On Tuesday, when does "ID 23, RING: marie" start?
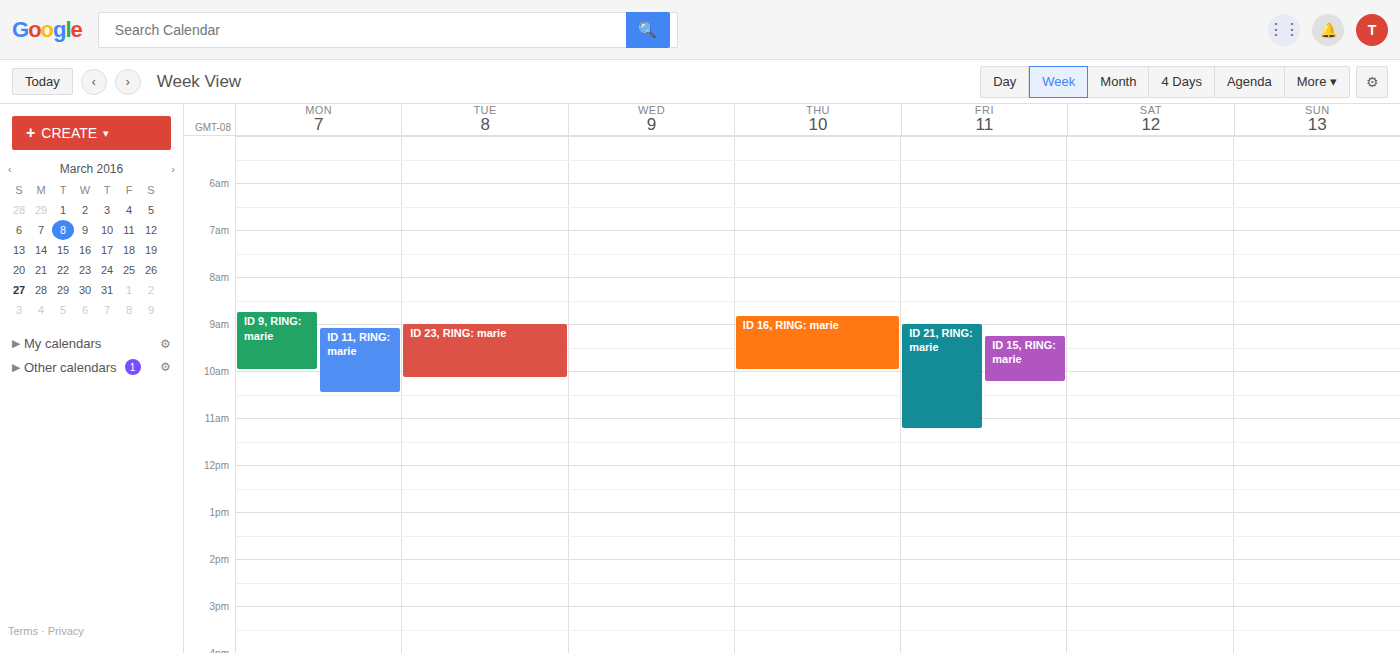
9:00 AM